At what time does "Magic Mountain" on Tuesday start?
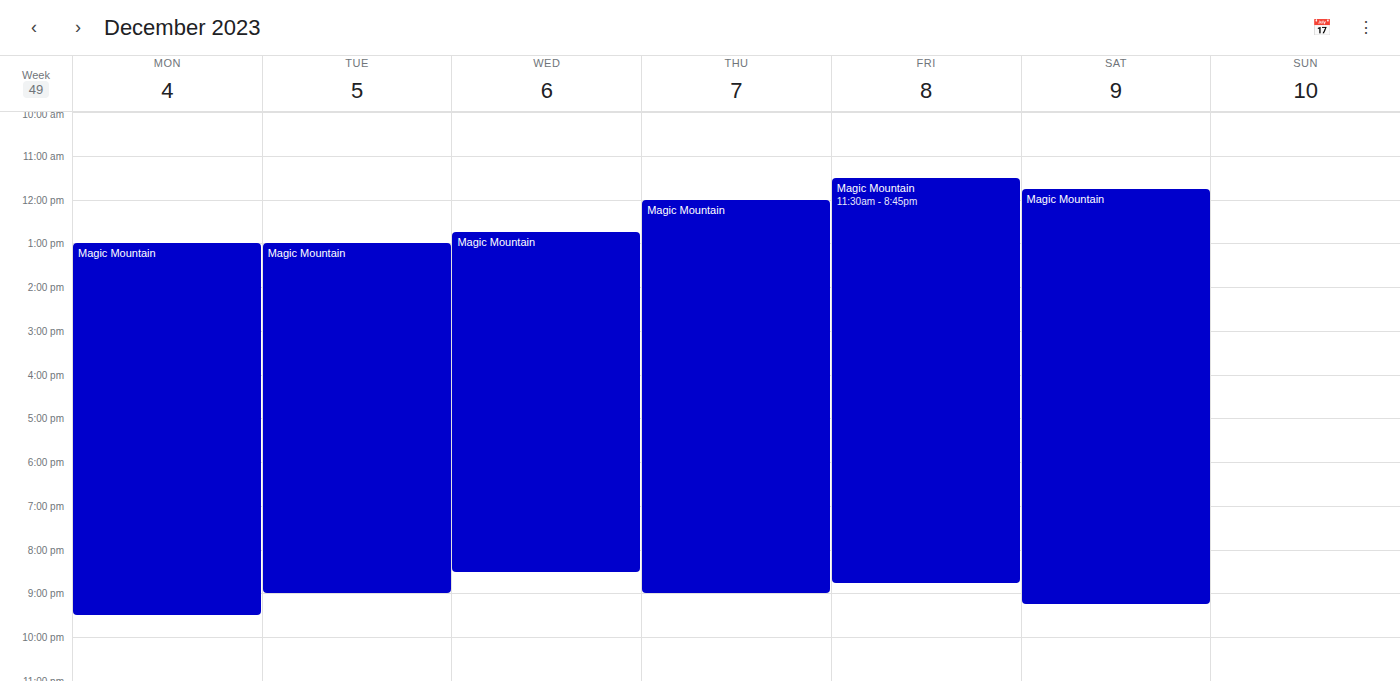
1:00 PM